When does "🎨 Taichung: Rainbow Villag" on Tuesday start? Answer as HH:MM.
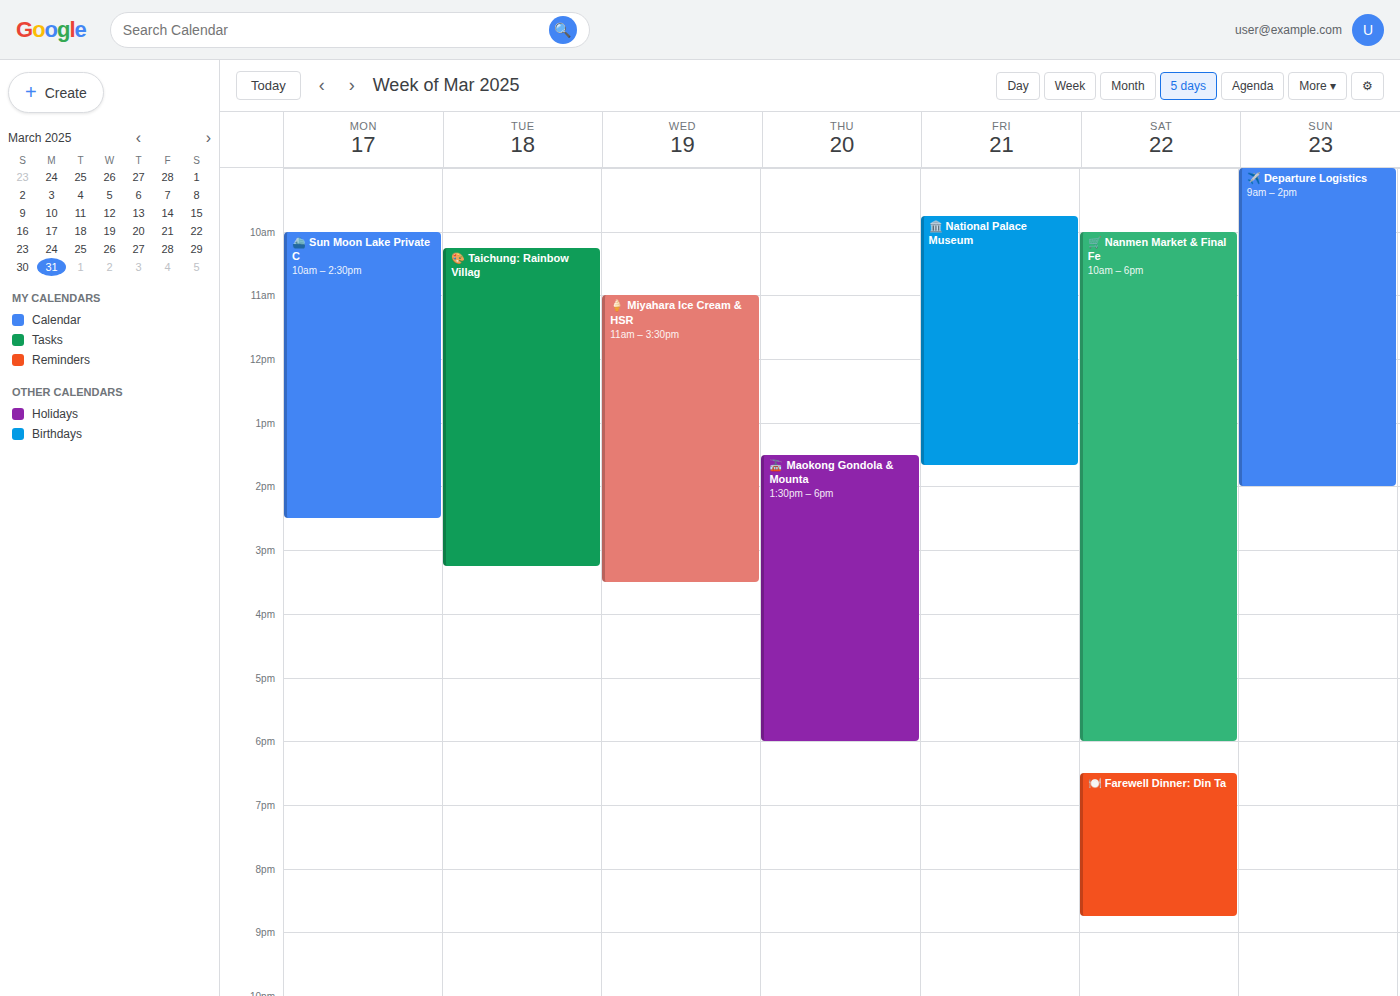
10:15